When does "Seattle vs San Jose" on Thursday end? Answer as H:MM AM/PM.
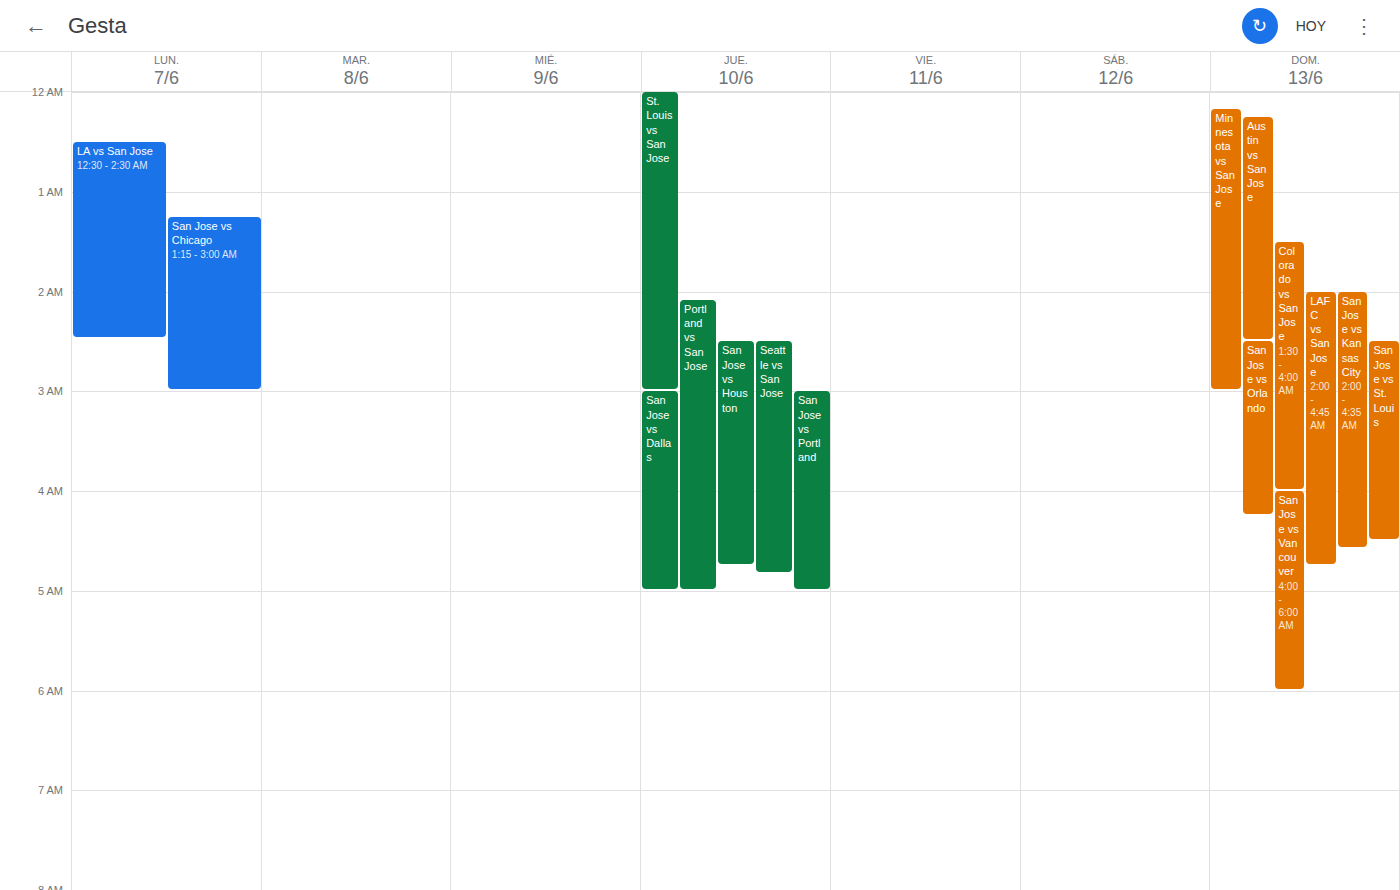
4:50 AM